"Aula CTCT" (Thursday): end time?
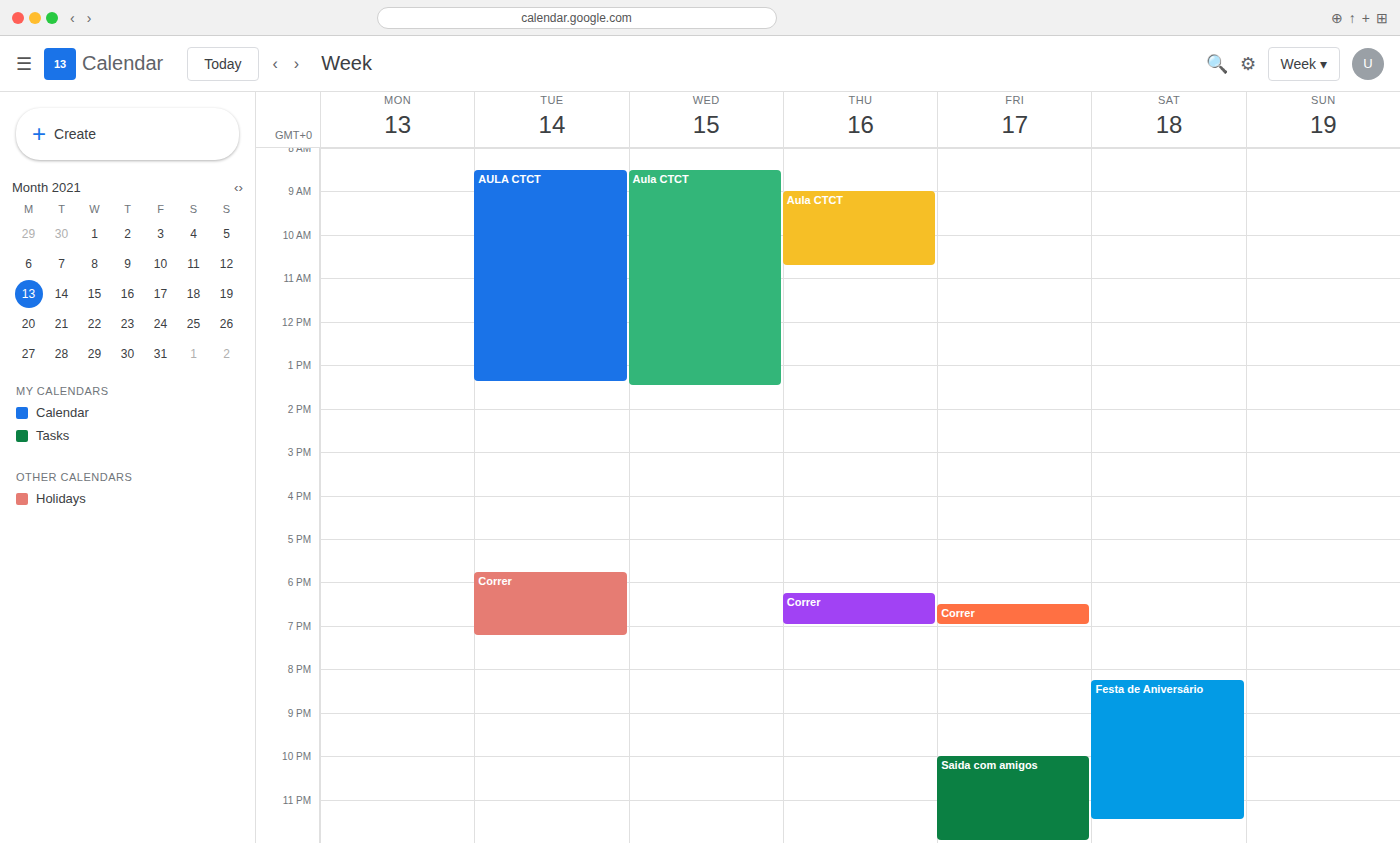
10:45 AM